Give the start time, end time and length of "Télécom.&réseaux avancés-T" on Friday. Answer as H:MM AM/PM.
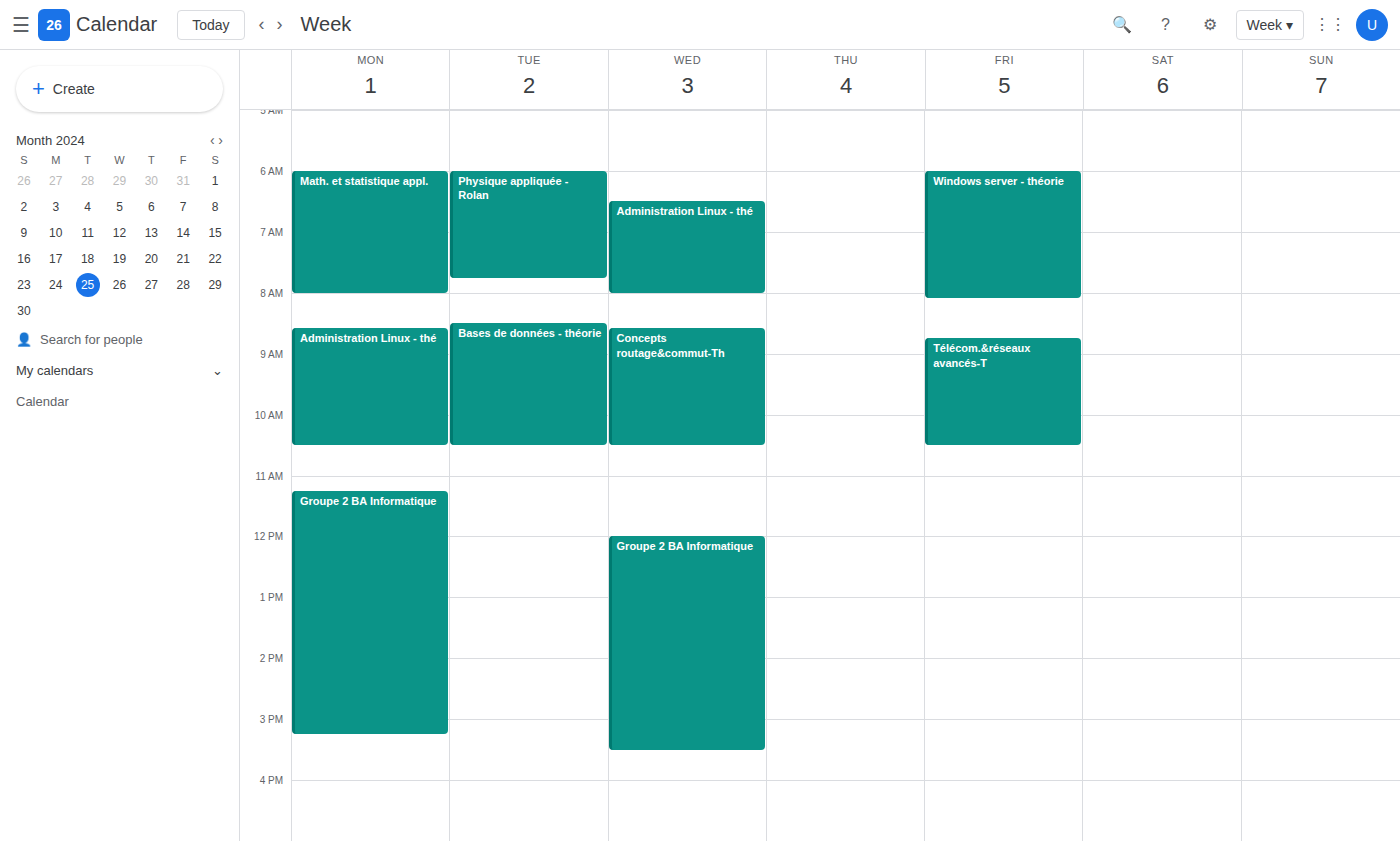
8:45 AM to 10:30 AM, 1 hour 45 minutes